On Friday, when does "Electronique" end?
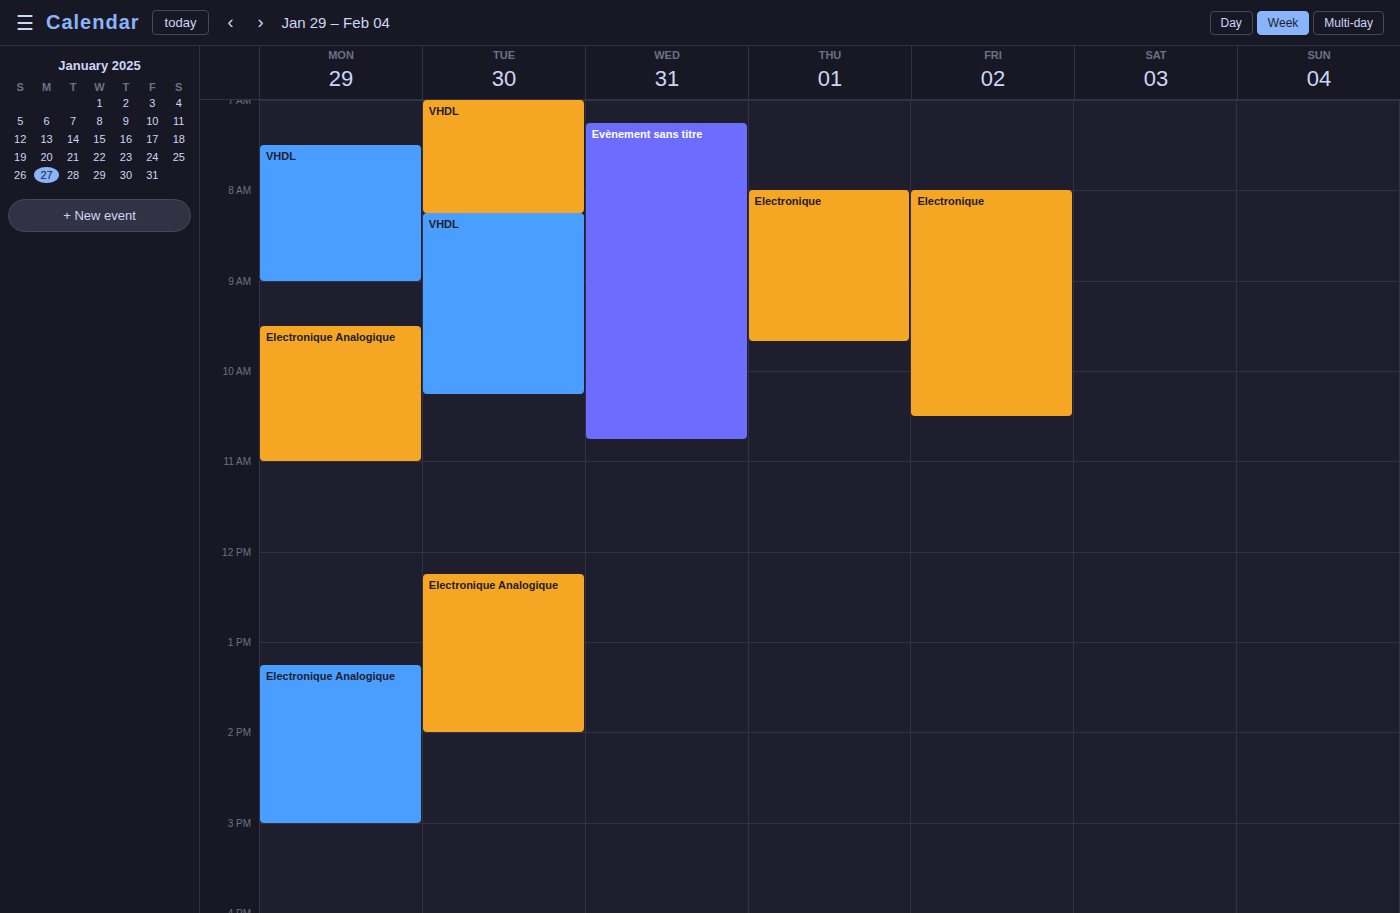
10:30 AM